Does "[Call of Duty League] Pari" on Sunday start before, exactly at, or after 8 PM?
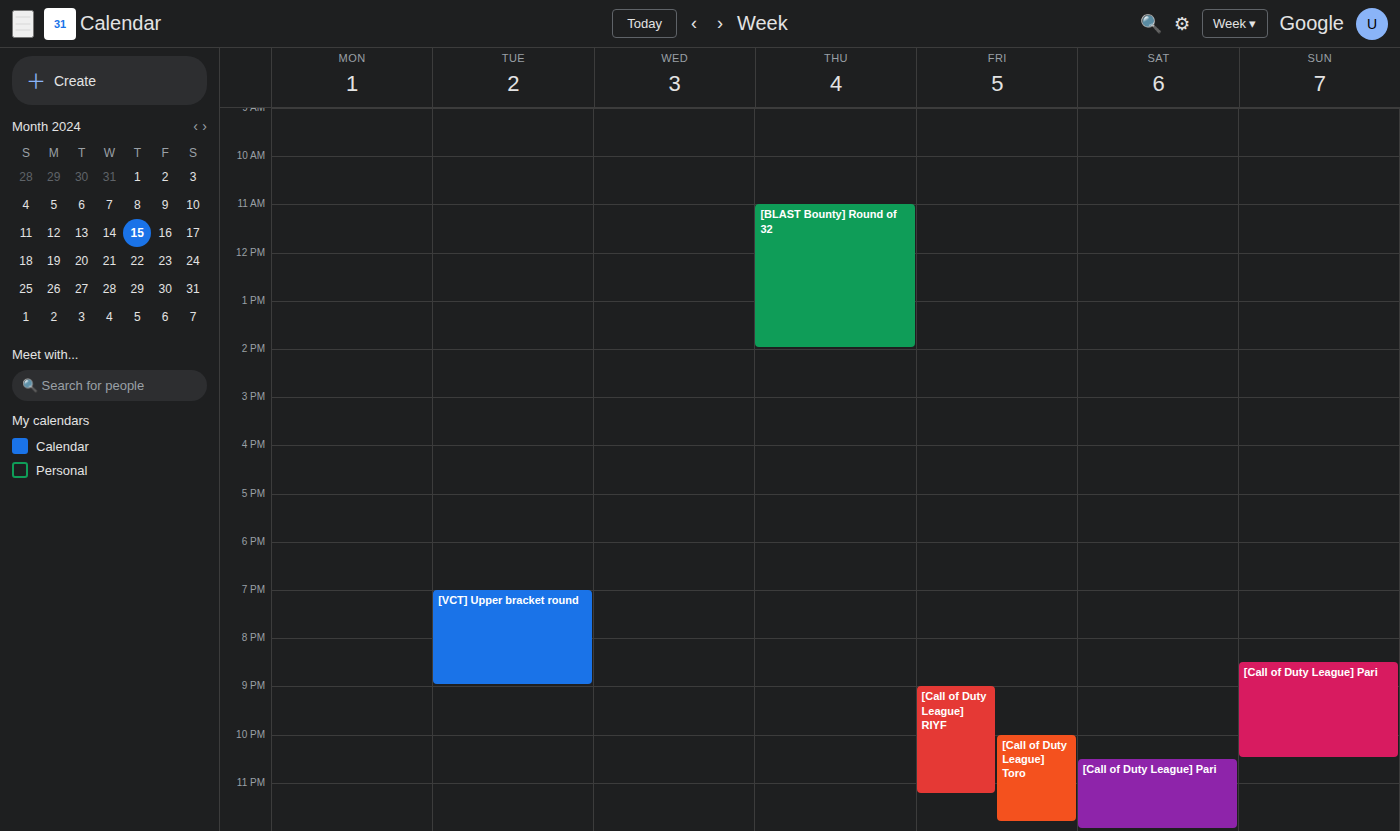
8:30 PM -- after 8 PM, 30 minutes below the 8 PM line.